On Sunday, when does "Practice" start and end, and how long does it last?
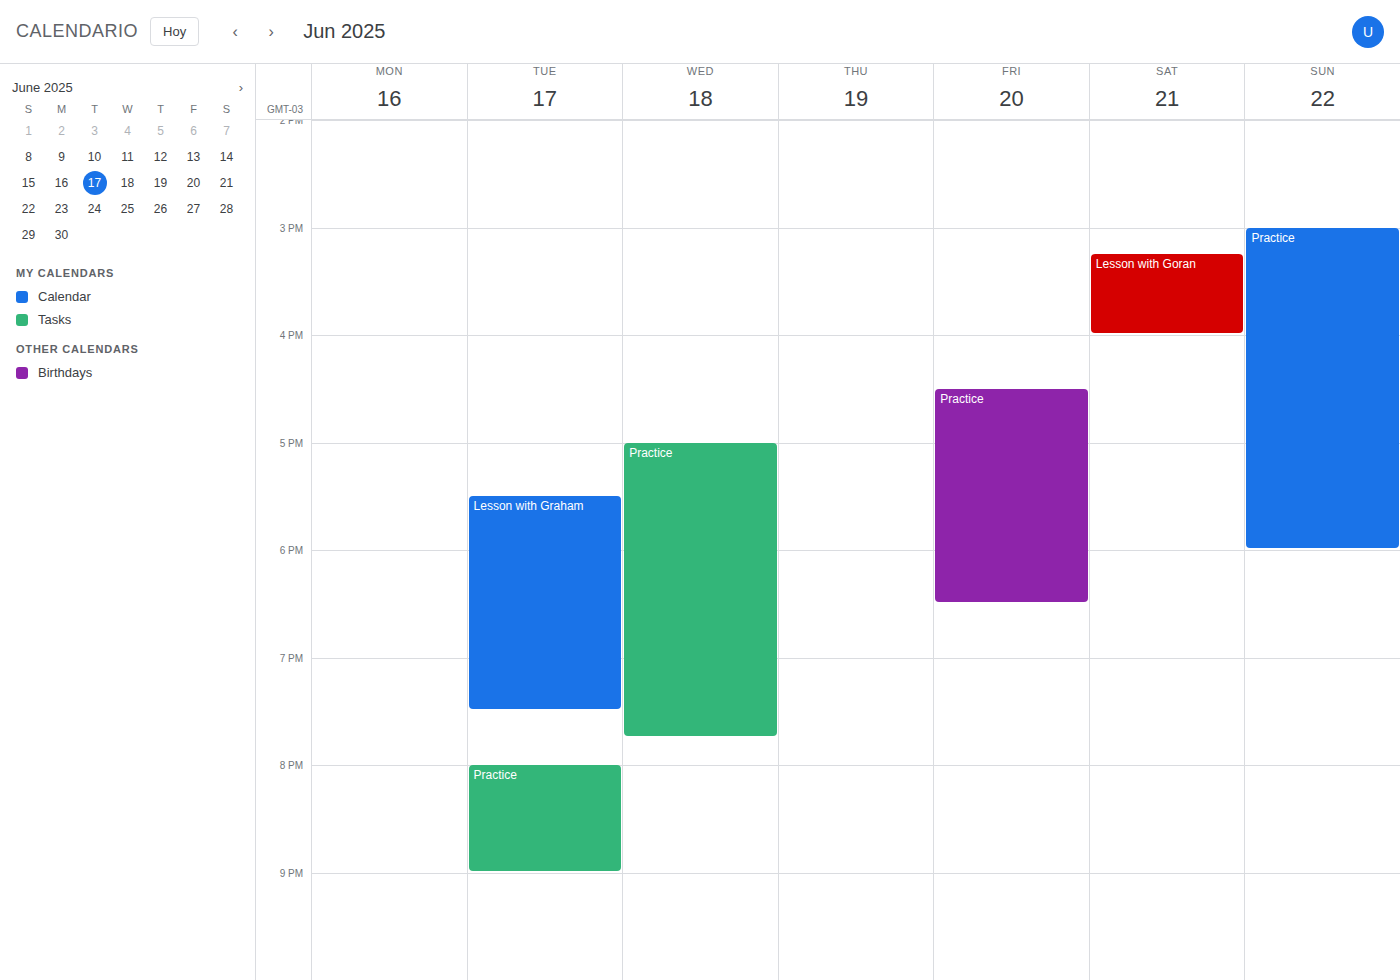
3:00 PM to 6:00 PM, 3 hours